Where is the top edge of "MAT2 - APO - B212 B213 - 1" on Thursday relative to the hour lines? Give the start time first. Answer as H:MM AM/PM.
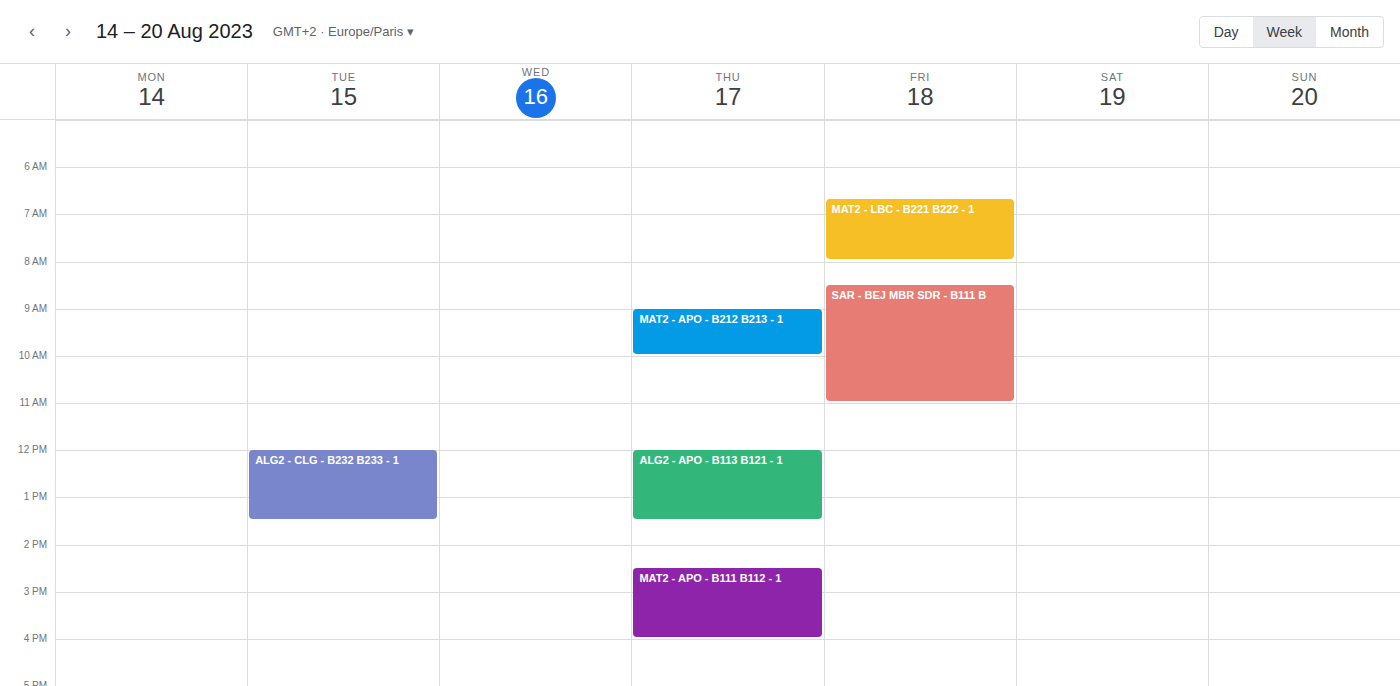
9:00 AM -- exactly on the 9 AM line.